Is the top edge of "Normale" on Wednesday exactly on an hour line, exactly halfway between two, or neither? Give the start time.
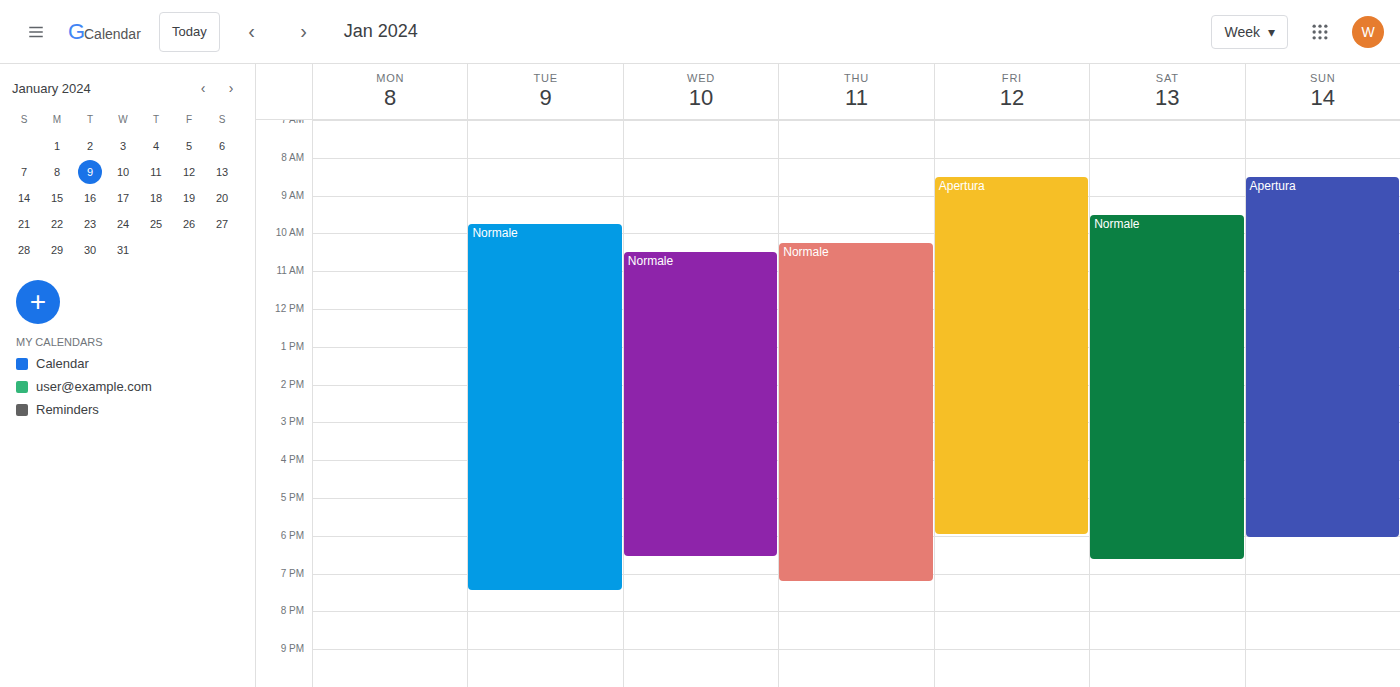
10:30 AM -- halfway between the 10 AM and 11 AM lines.